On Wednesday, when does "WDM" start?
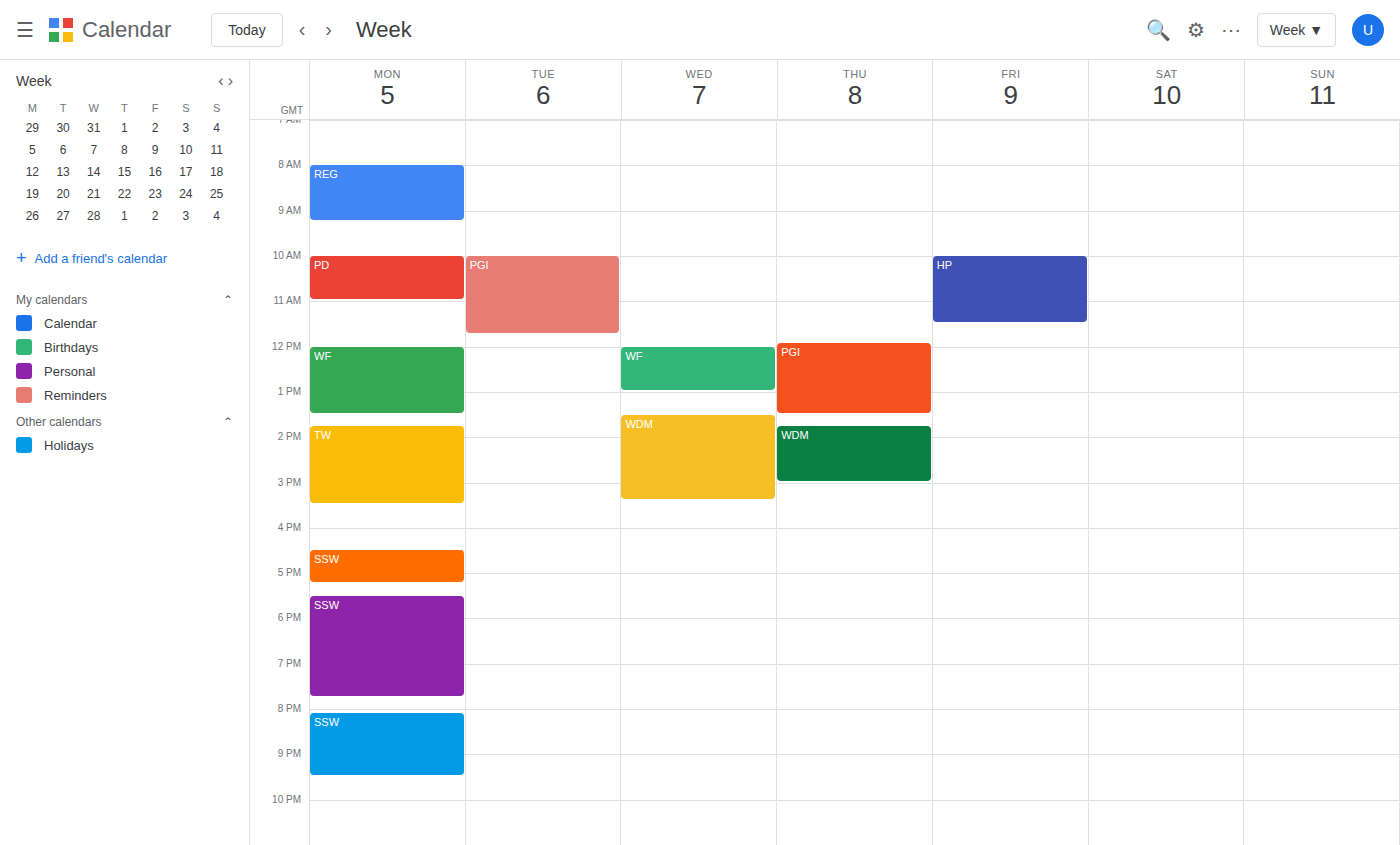
1:30 PM